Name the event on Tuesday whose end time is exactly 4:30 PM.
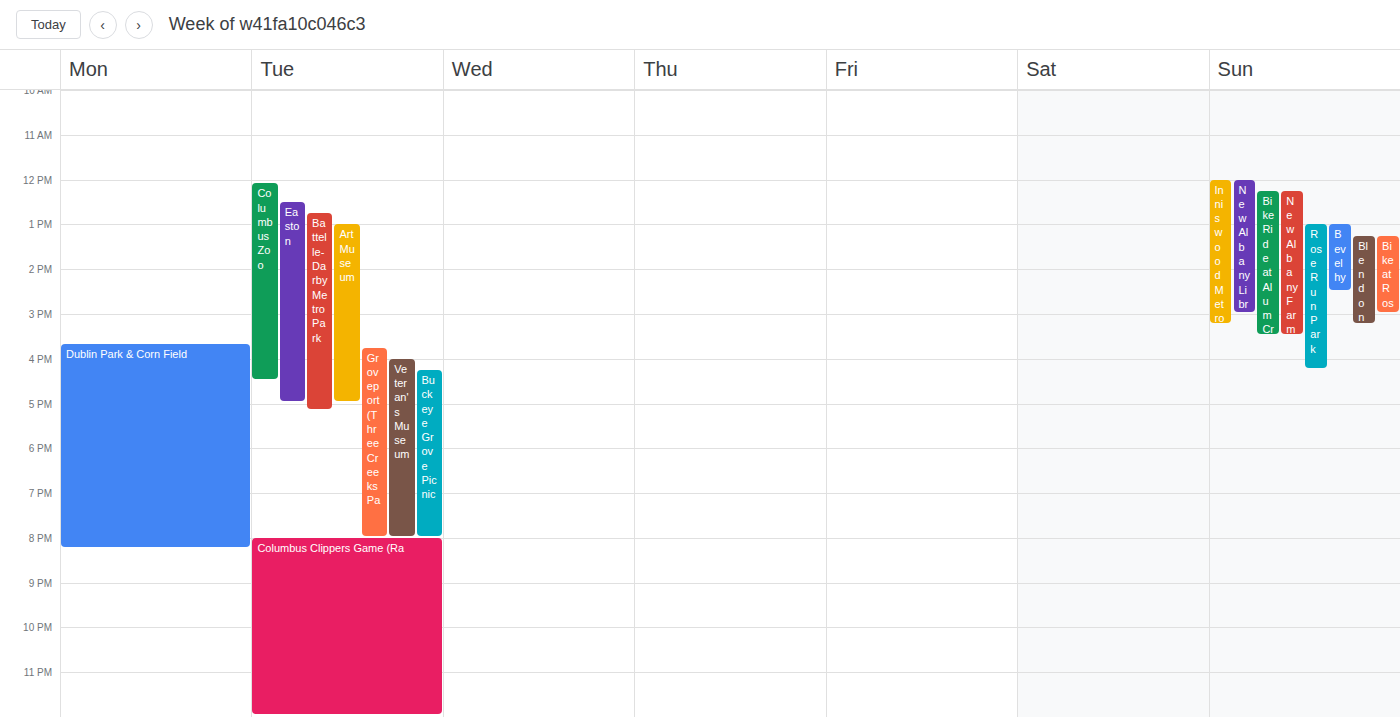
"Columbus Zoo"